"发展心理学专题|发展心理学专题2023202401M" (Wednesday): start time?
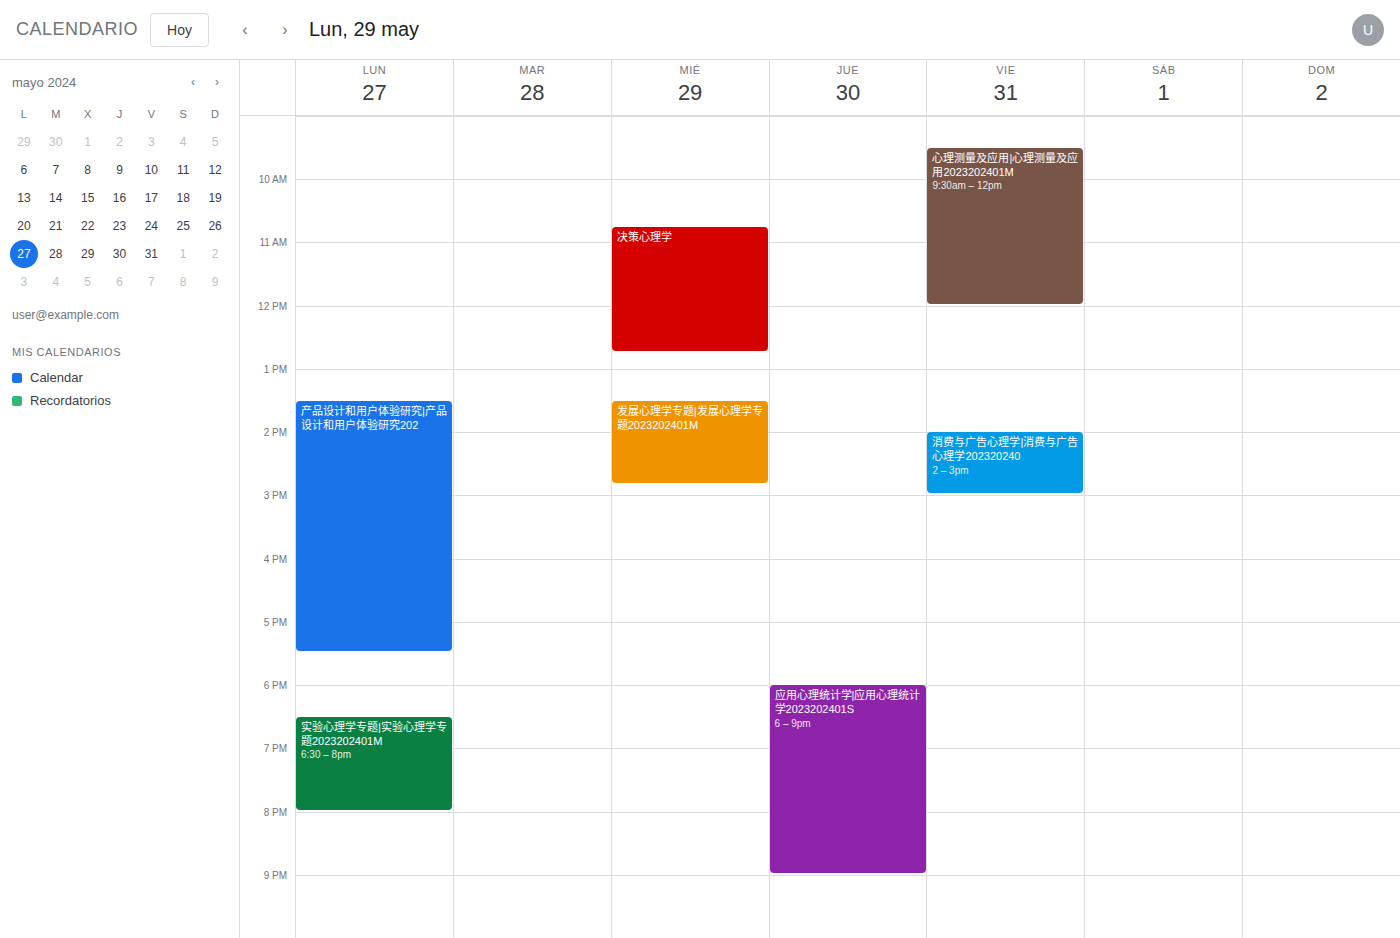
1:30 PM